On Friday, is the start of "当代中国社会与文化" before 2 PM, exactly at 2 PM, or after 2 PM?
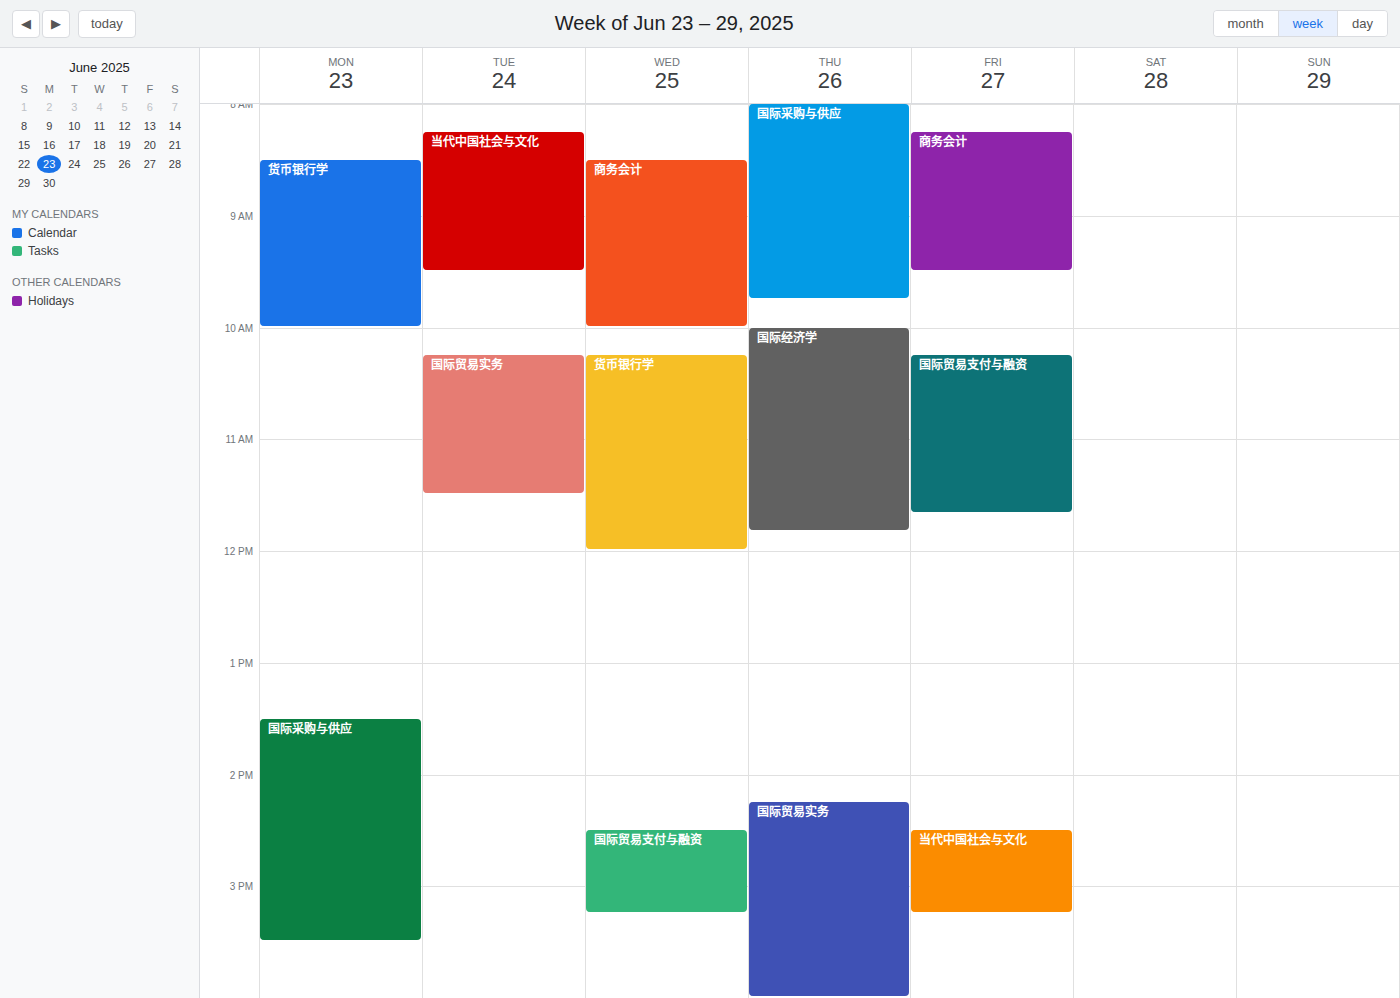
2:30 PM -- after 2 PM, 30 minutes below the 2 PM line.